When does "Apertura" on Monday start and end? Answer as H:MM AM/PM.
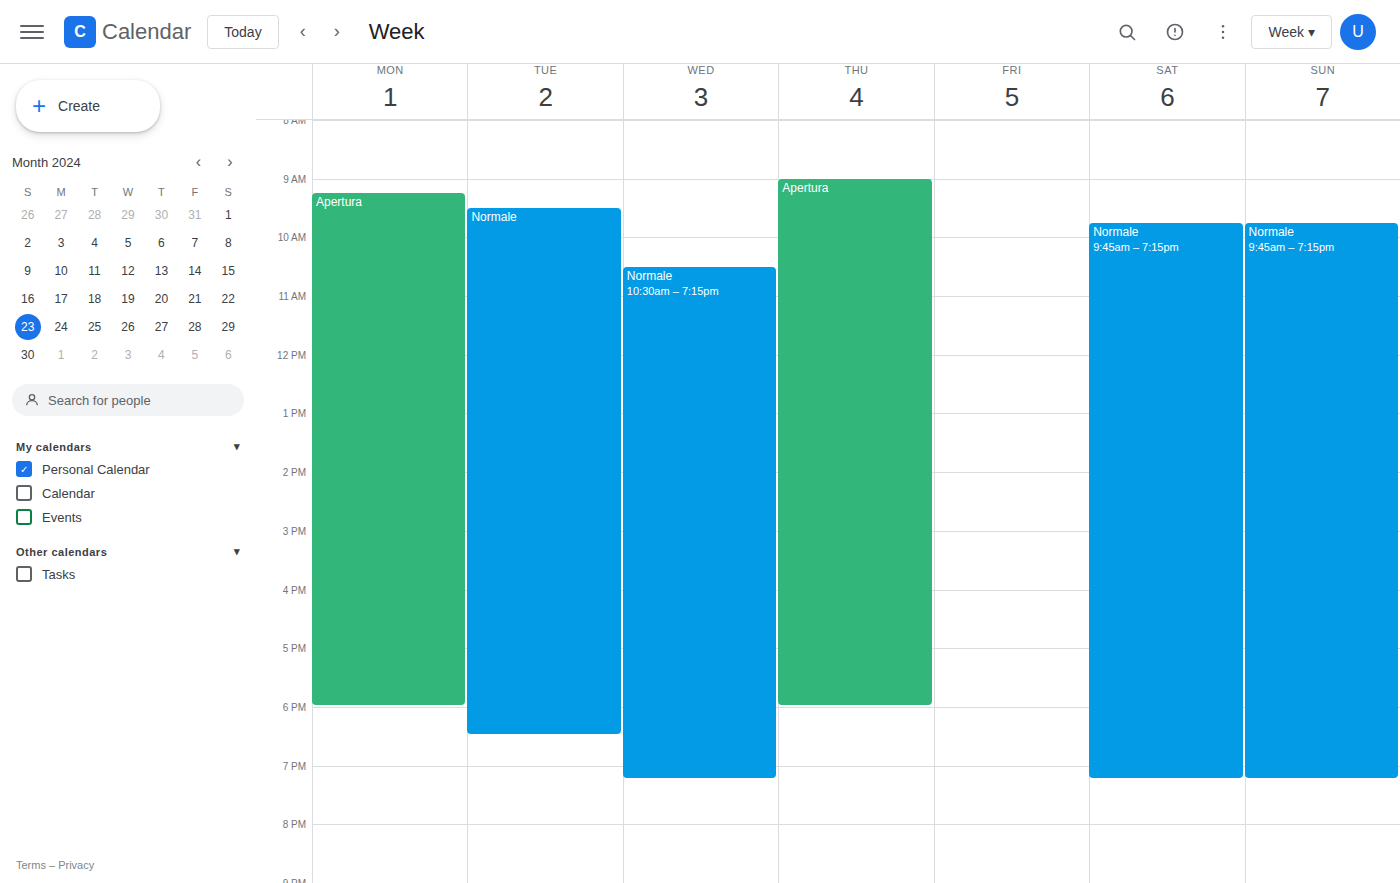
9:15 AM to 6:00 PM